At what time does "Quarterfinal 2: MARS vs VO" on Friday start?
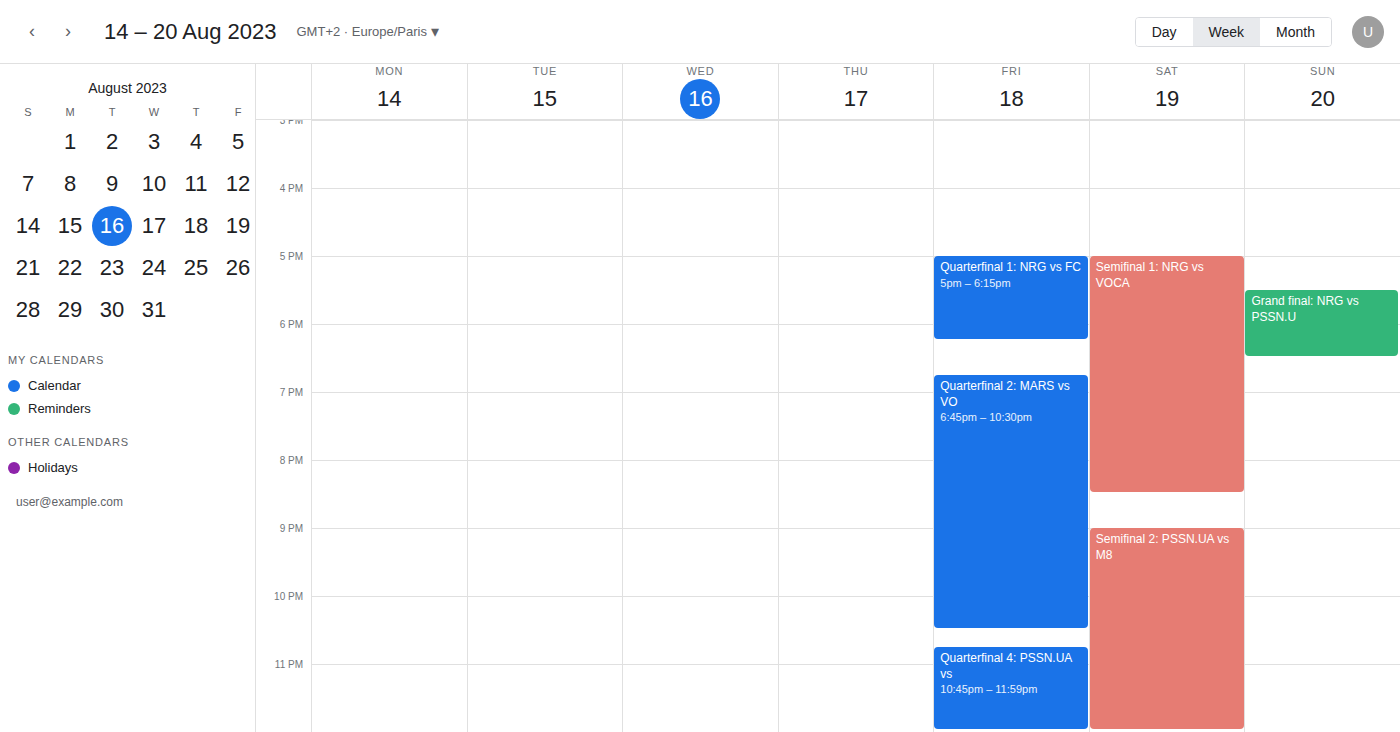
6:45 PM